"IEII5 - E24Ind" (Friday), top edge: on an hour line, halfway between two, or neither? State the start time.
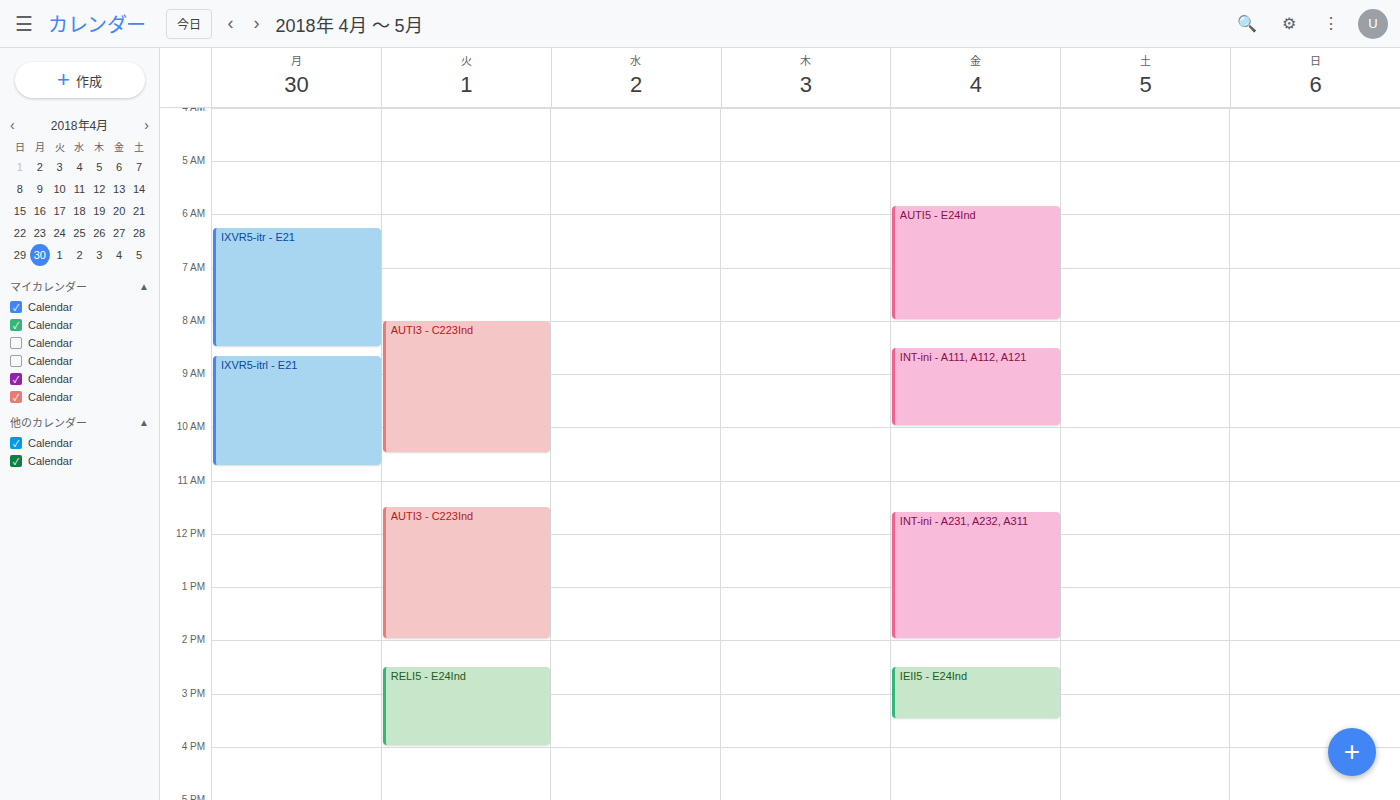
2:30 PM -- halfway between the 2 PM and 3 PM lines.